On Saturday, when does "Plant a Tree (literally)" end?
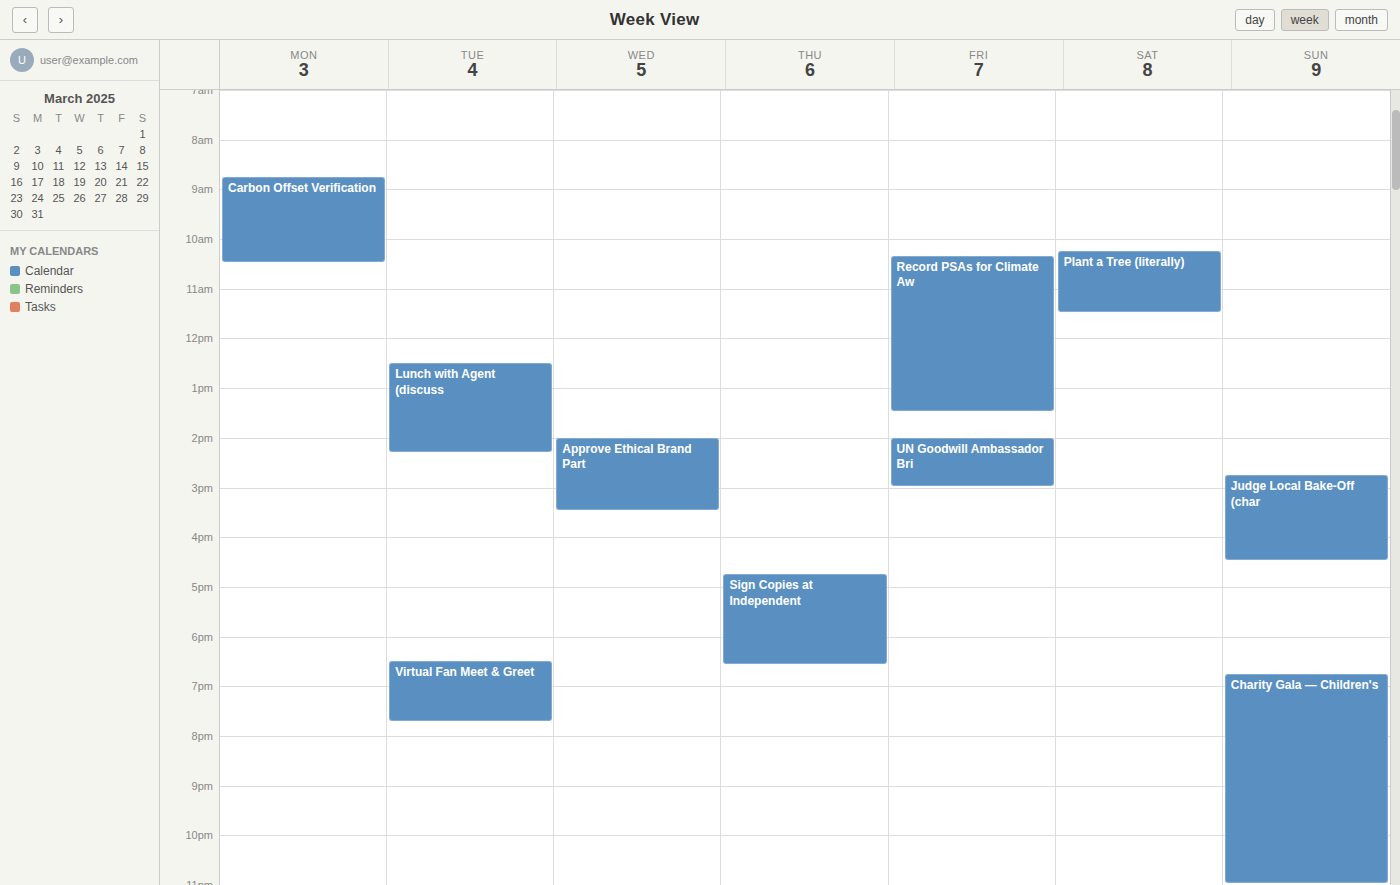
11:30 AM